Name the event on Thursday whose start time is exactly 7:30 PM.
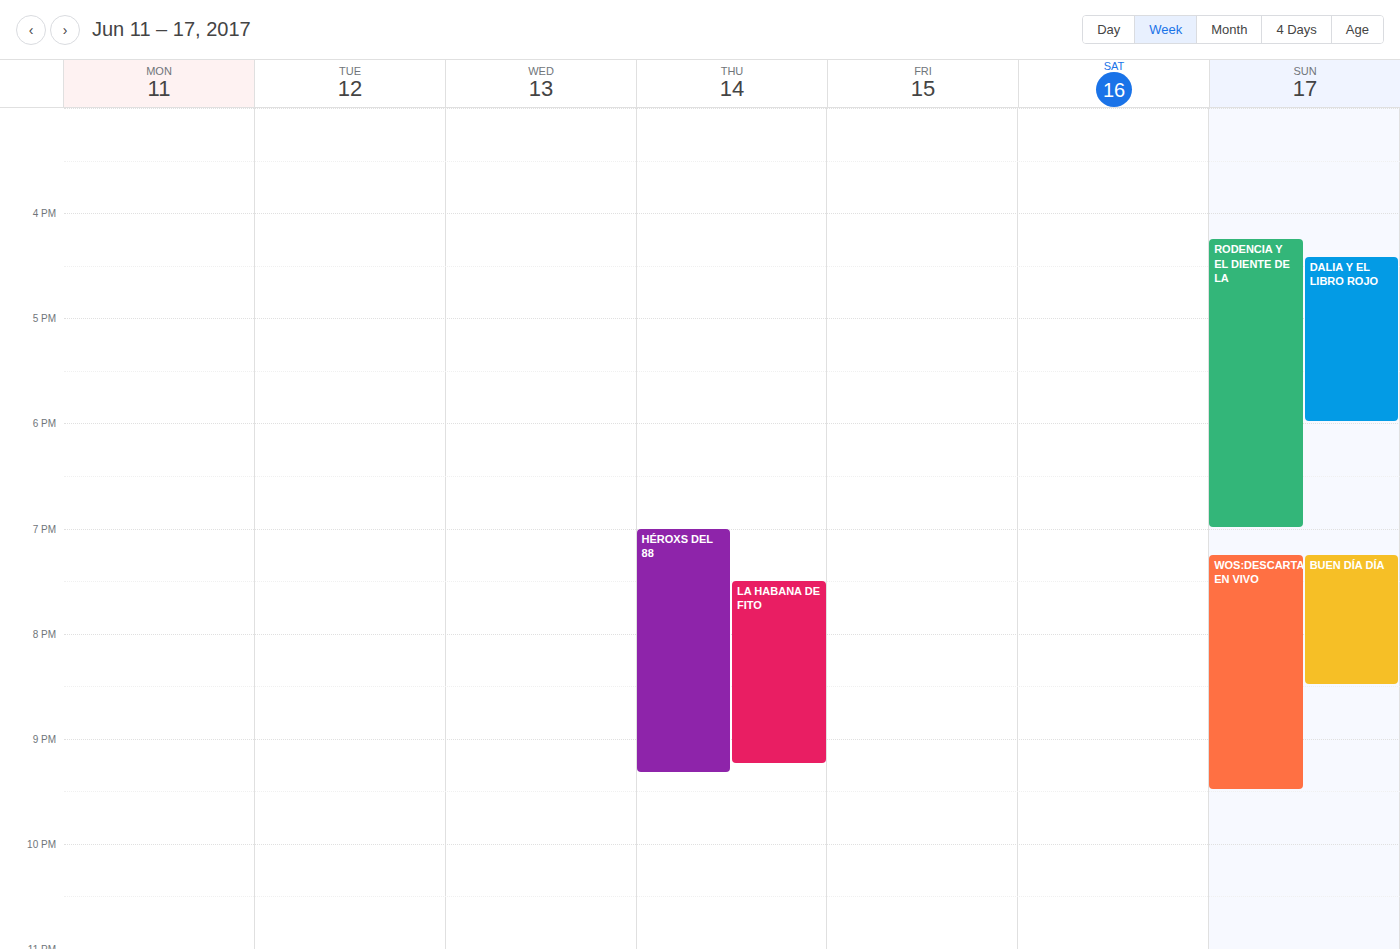
"LA HABANA DE FITO"